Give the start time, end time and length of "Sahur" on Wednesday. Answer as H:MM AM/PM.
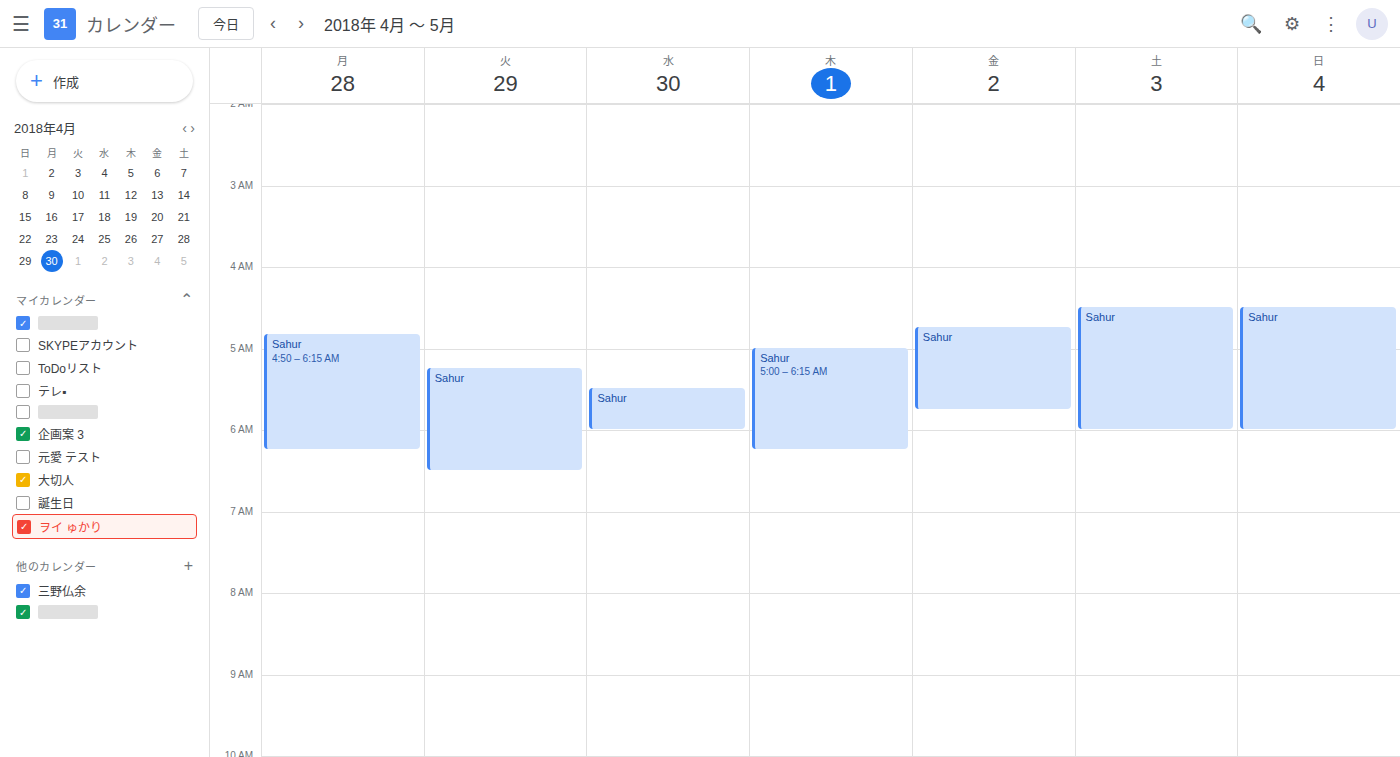
5:30 AM to 6:00 AM, 30 minutes